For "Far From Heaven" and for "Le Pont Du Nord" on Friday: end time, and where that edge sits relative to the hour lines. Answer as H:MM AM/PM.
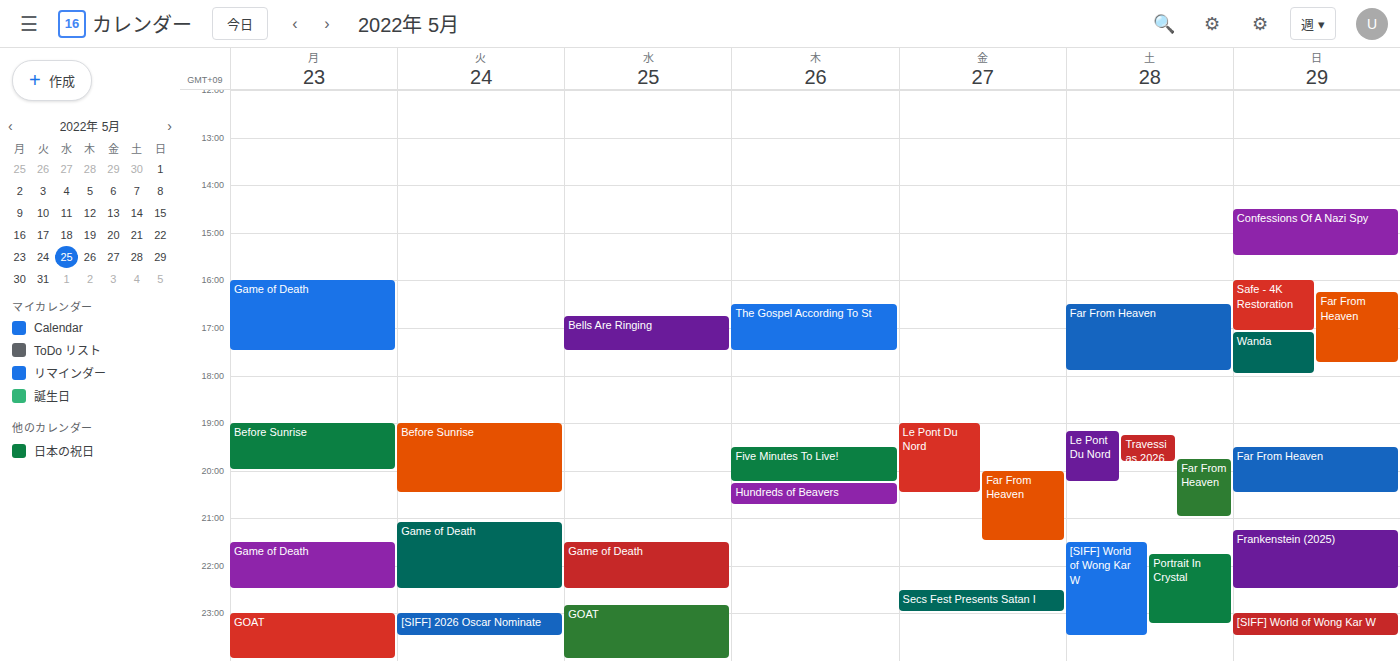
"Far From Heaven": 9:30 PM, halfway between the 9 PM and 10 PM lines. "Le Pont Du Nord": 8:30 PM, halfway between the 8 PM and 9 PM lines.